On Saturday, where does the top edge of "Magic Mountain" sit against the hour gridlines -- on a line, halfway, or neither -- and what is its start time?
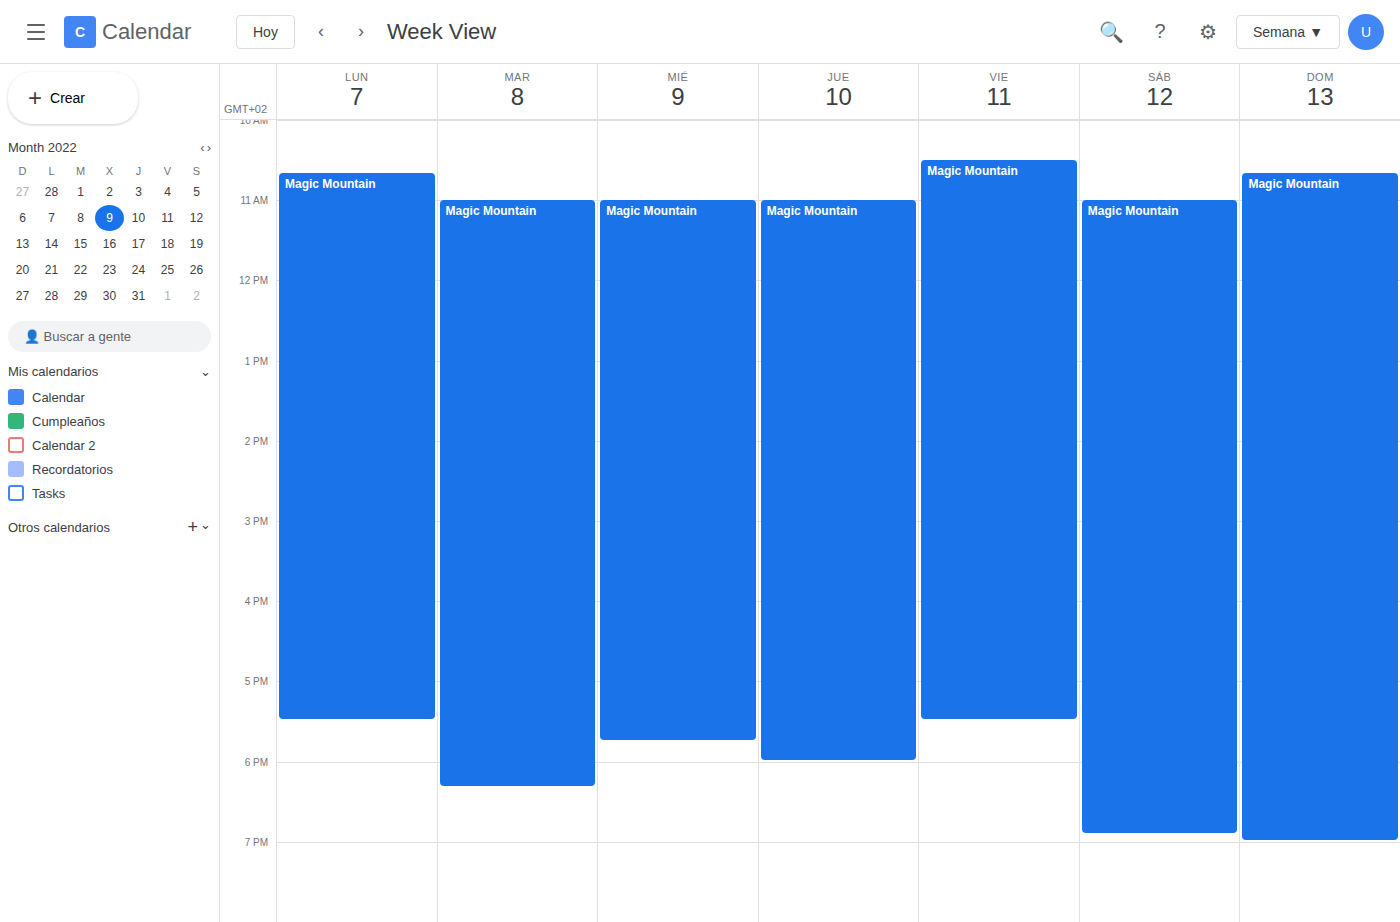
11:00 AM -- exactly on the 11 AM line.